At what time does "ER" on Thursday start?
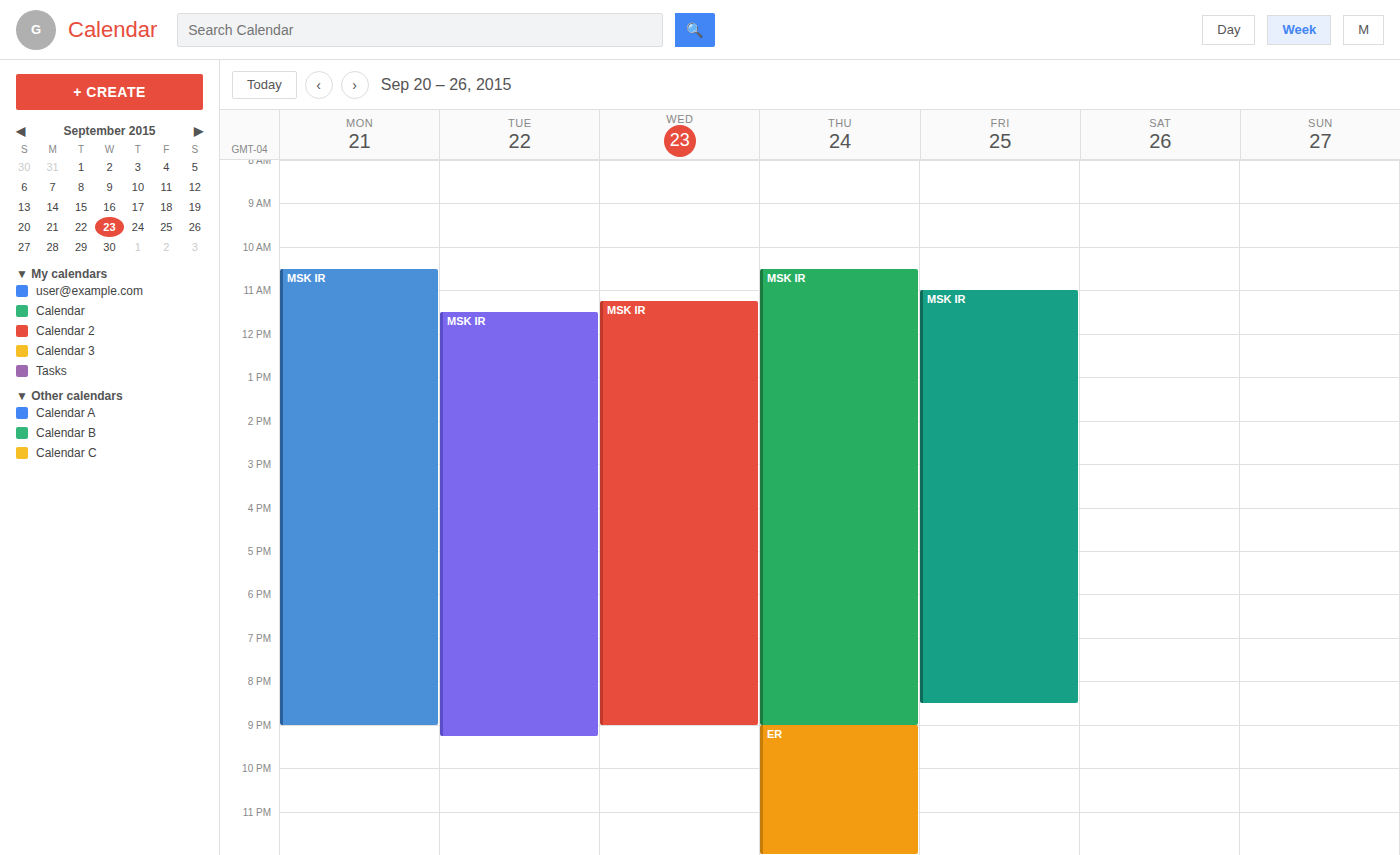
21:00